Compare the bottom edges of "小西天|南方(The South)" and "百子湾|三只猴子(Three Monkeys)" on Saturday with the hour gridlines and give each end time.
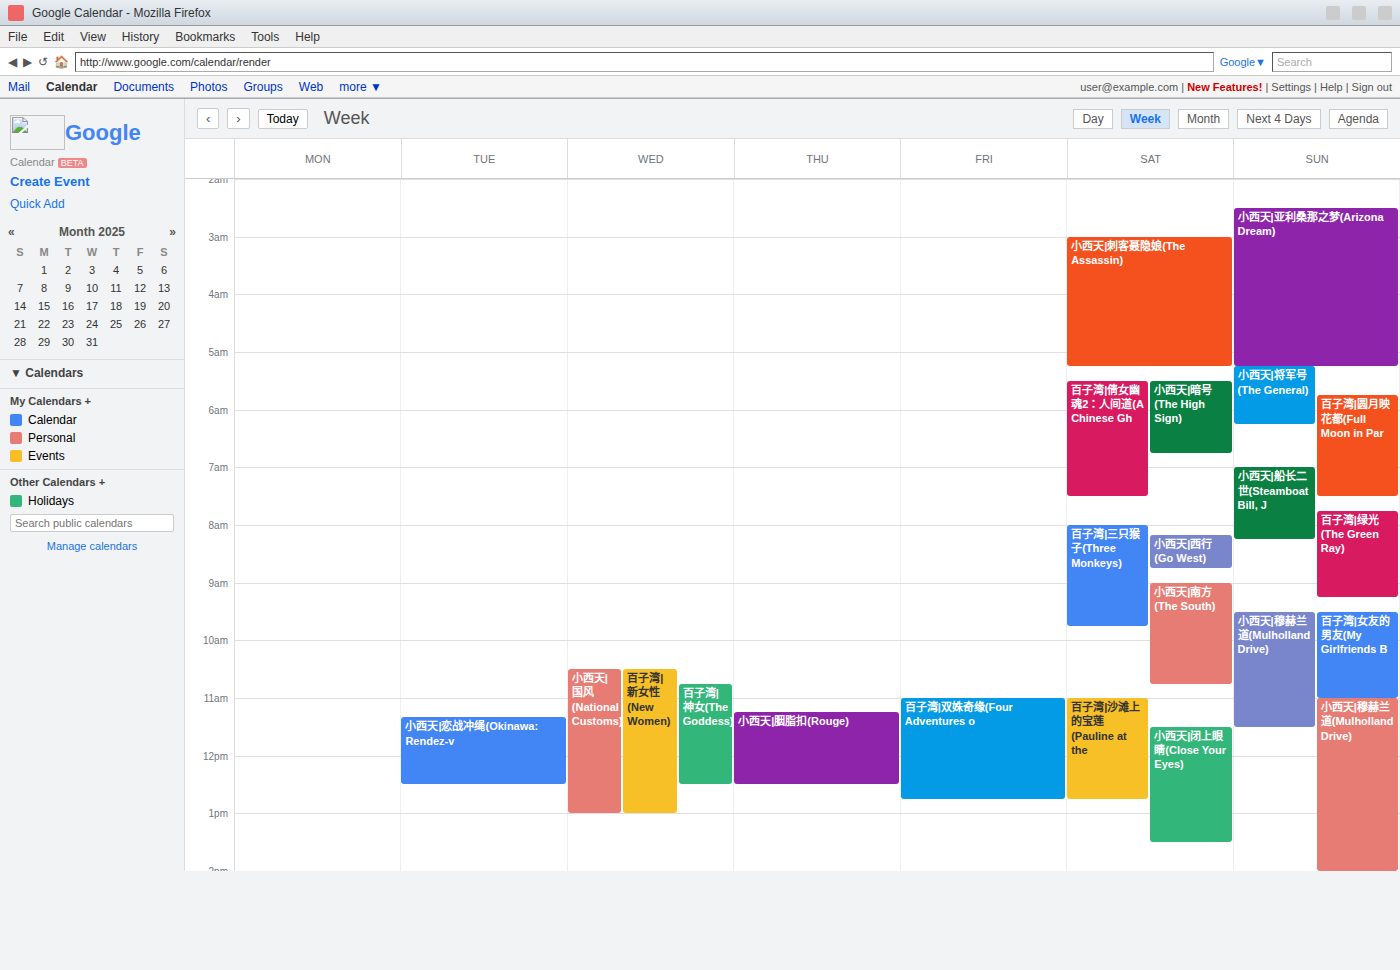
"小西天|南方(The South)": 10:45 AM, neither: three quarters of the way from the 10 AM line to the 11 AM line. "百子湾|三只猴子(Three Monkeys)": 9:45 AM, neither: three quarters of the way from the 9 AM line to the 10 AM line.